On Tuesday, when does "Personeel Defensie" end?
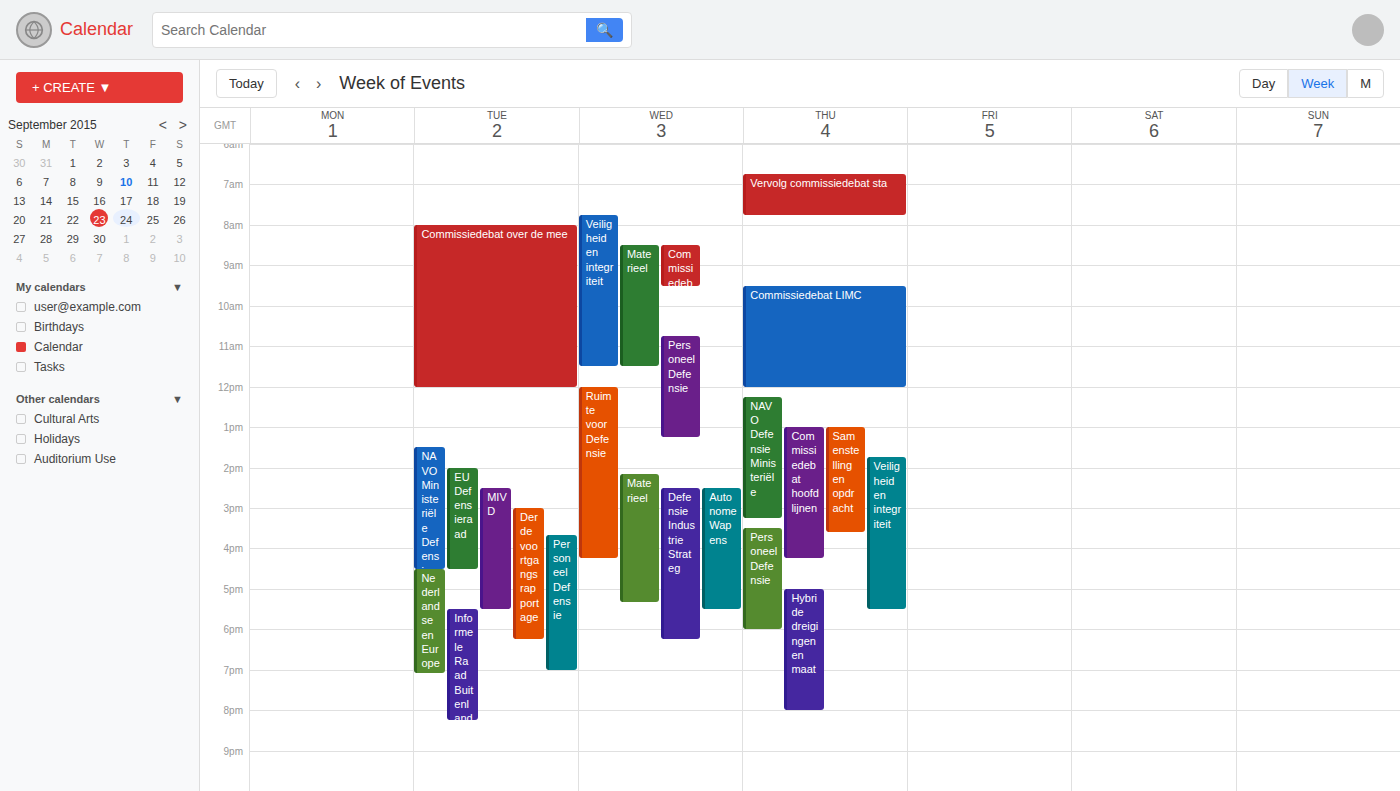
7:00 PM